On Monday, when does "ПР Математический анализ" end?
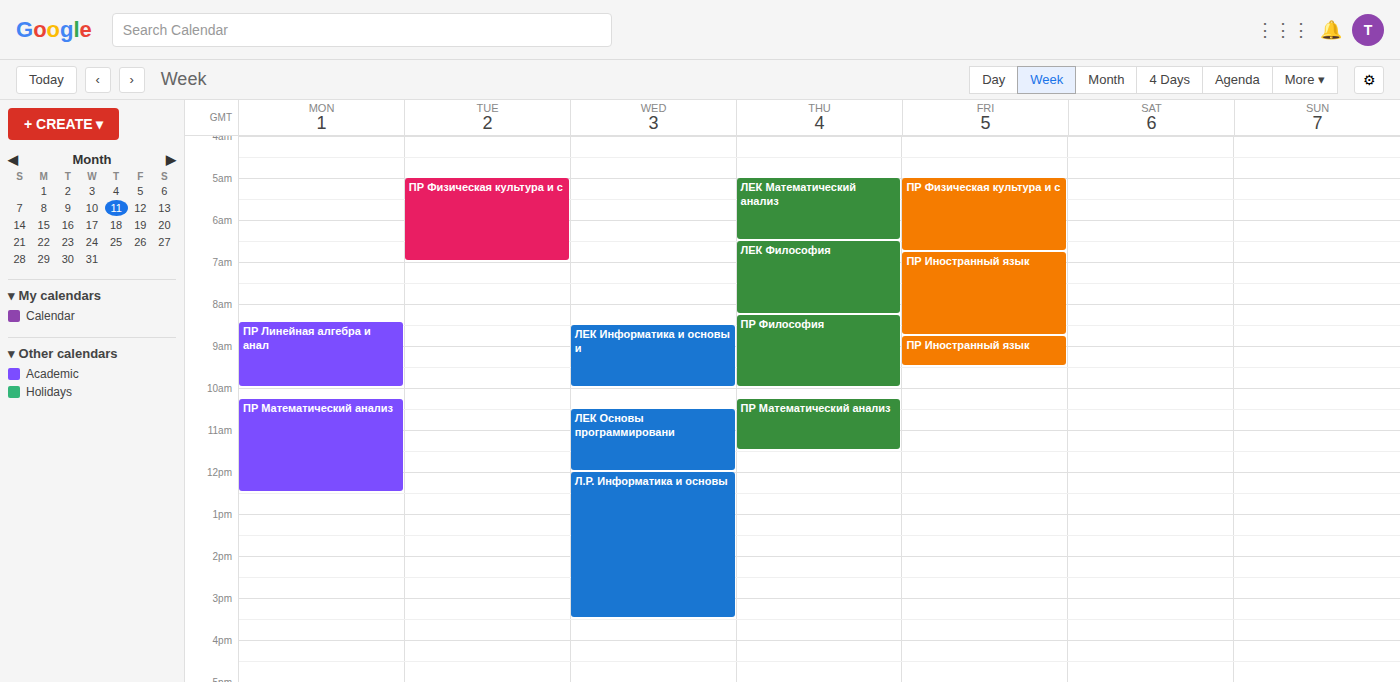
12:30